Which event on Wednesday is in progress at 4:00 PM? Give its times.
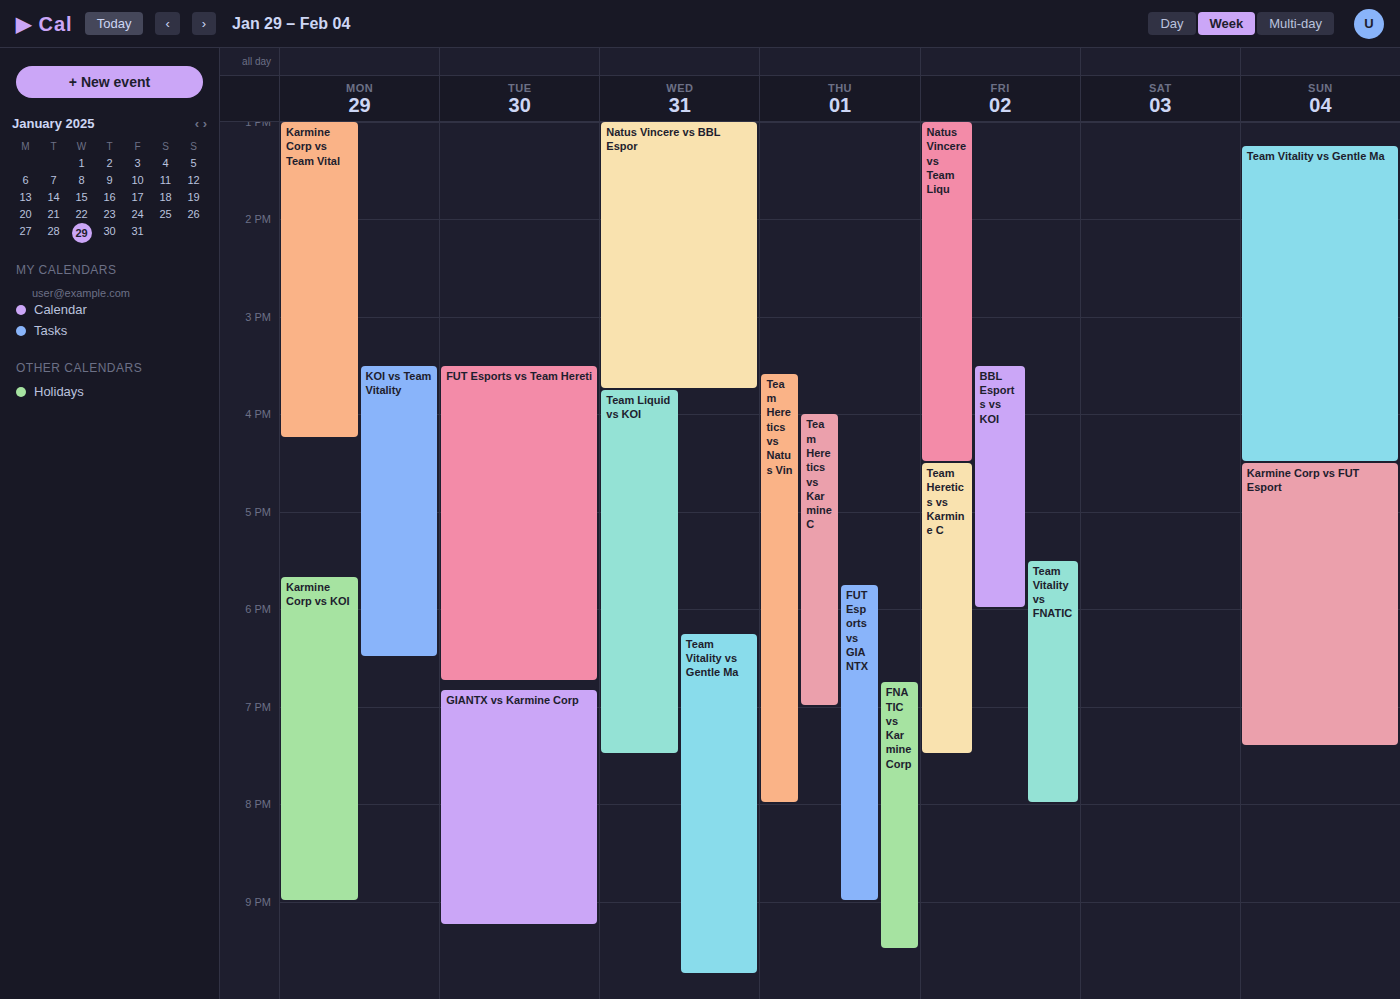
"Team Liquid vs KOI", 3:45 PM to 7:30 PM